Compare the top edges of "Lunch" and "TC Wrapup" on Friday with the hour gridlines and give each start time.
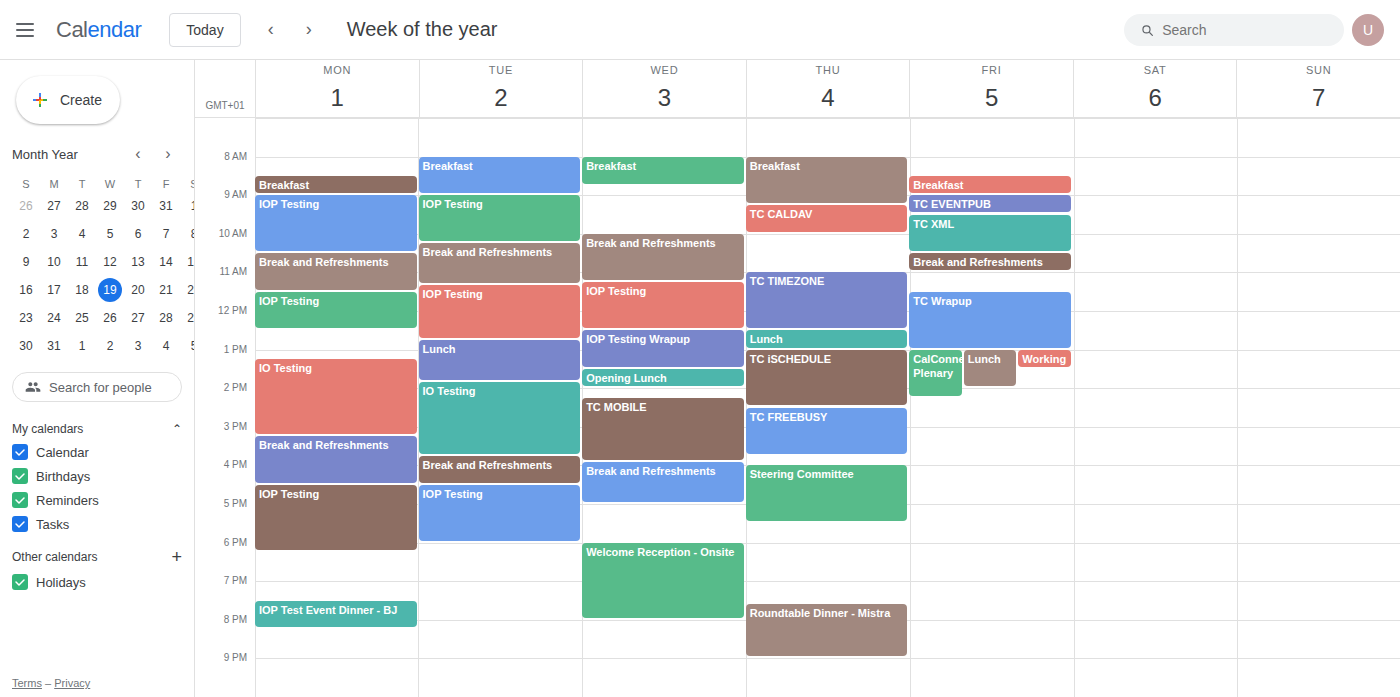
"Lunch": 1:00 PM, exactly on the 1 PM line. "TC Wrapup": 11:30 AM, halfway between the 11 AM and 12 PM lines.